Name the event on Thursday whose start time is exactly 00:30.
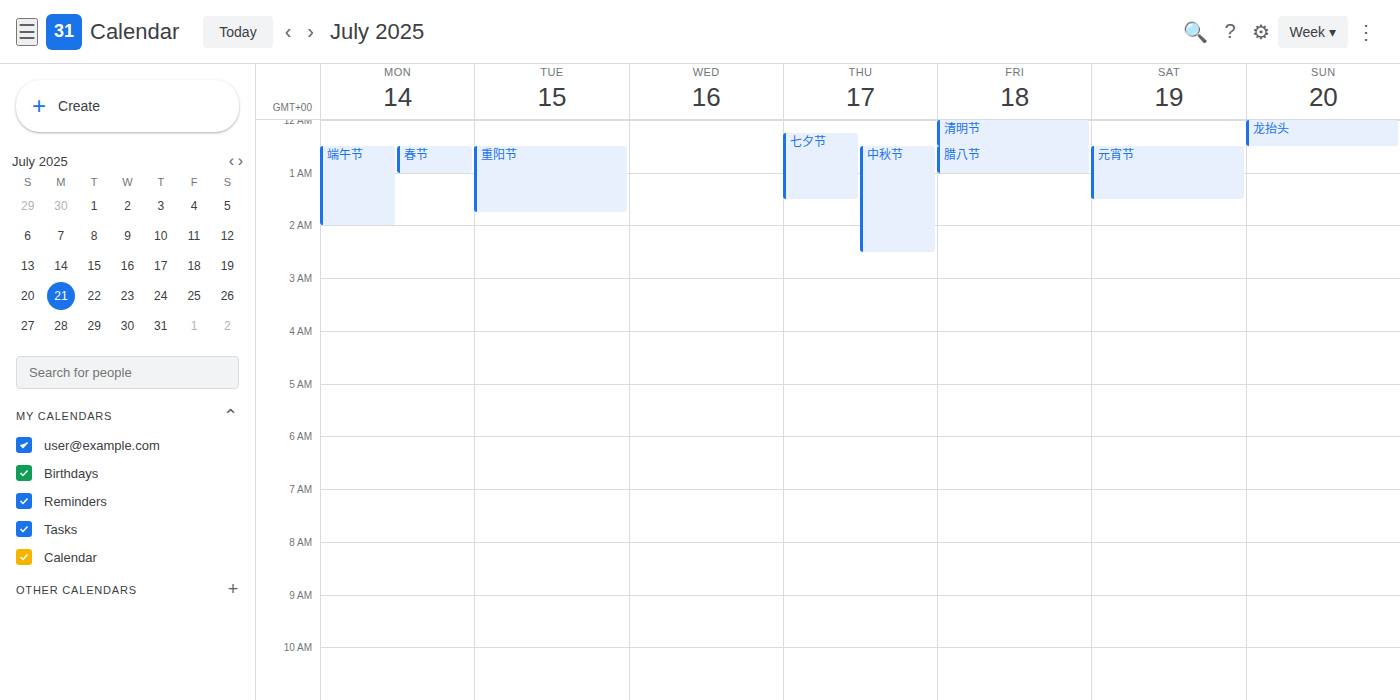
"中秋节"